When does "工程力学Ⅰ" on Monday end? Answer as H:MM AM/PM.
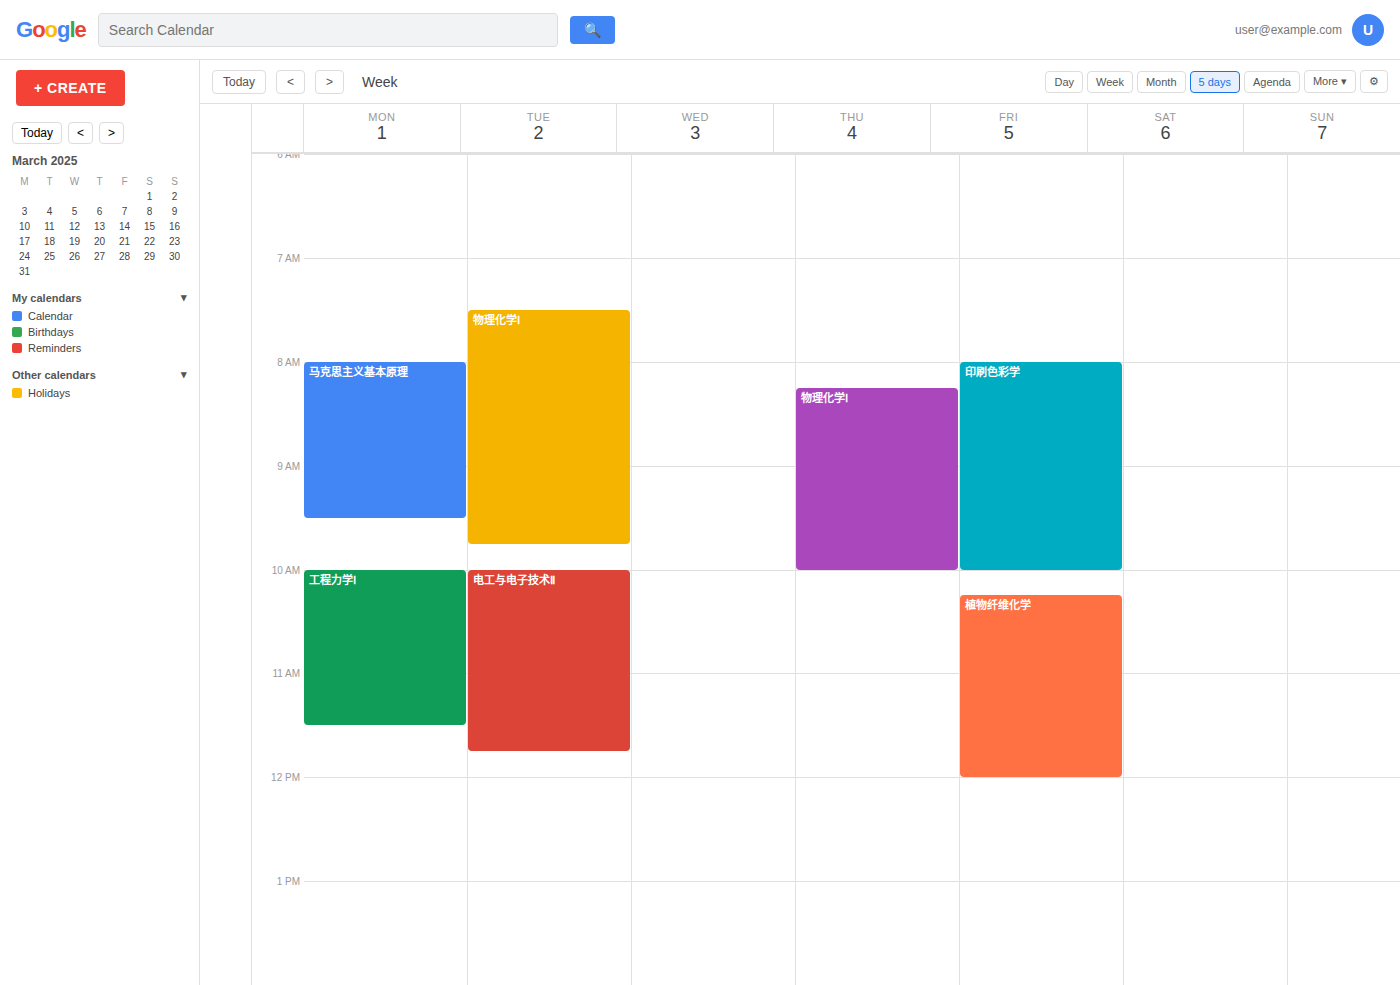
11:30 AM